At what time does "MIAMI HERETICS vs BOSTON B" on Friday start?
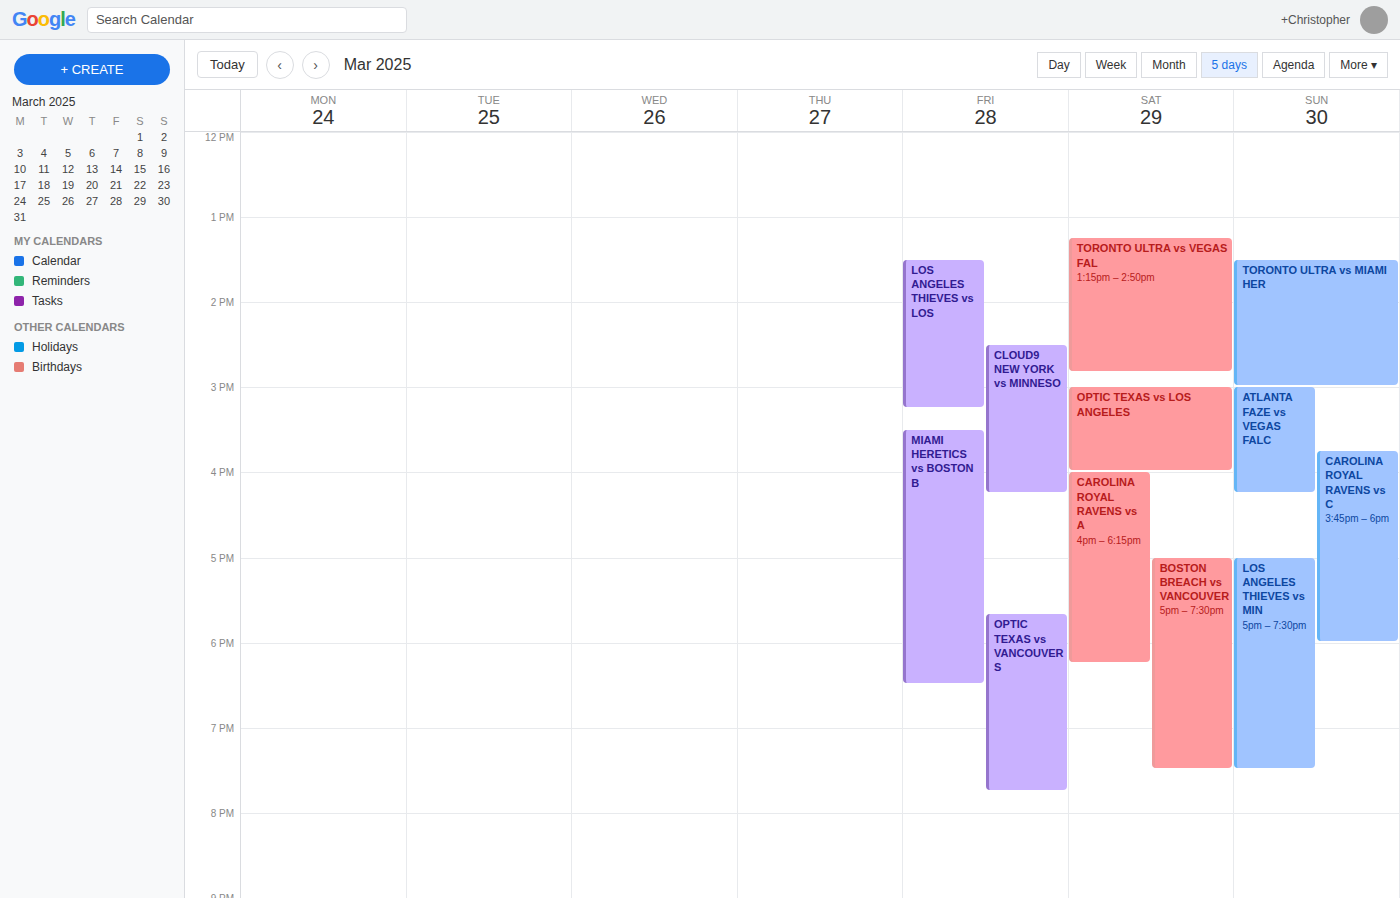
15:30